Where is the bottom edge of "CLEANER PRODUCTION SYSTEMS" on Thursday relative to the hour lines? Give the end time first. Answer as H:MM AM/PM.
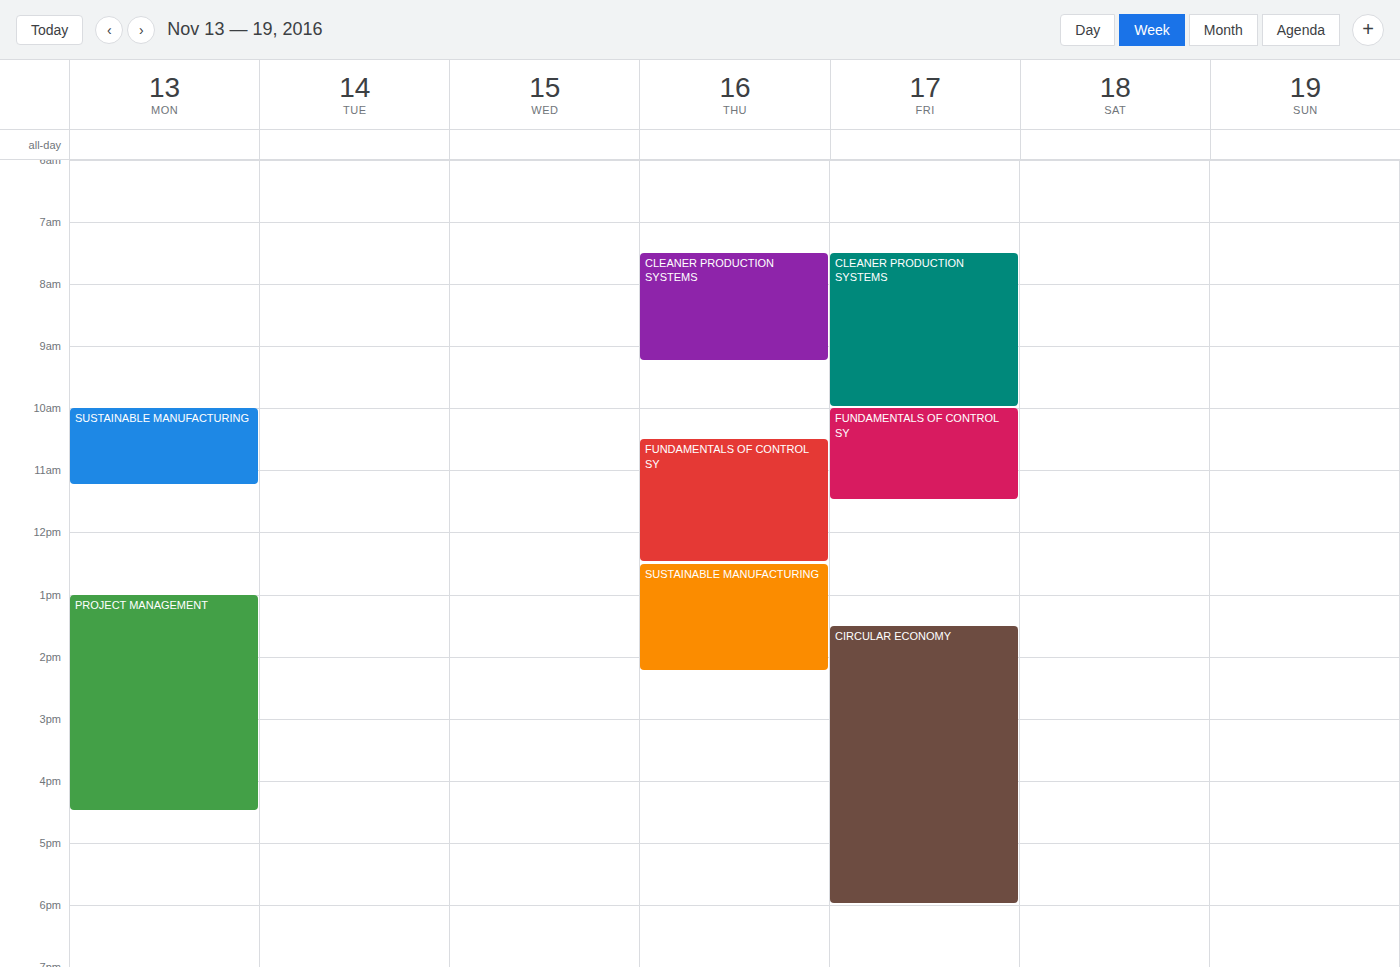
9:15 AM -- neither: a quarter of the way from the 9 AM line to the 10 AM line.